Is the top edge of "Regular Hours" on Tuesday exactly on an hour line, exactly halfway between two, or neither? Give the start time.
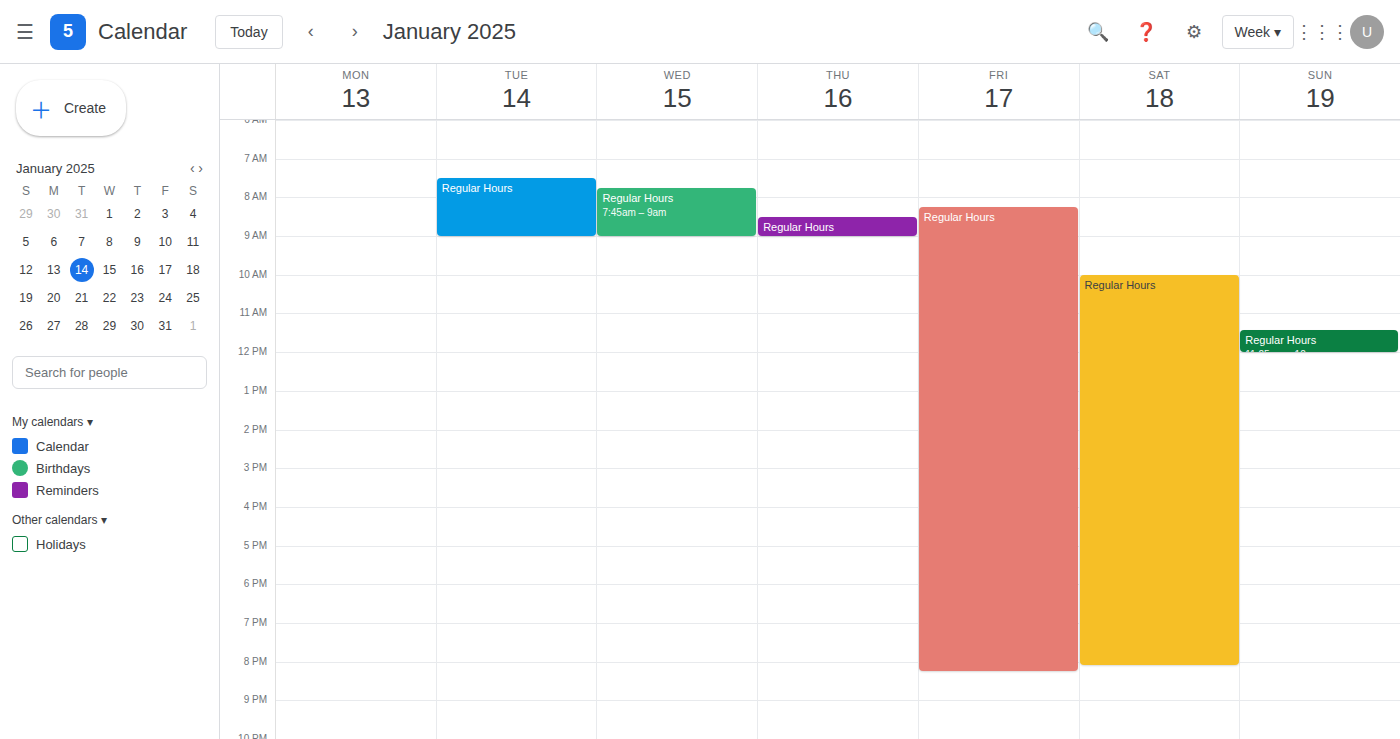
7:30 AM -- halfway between the 7 AM and 8 AM lines.